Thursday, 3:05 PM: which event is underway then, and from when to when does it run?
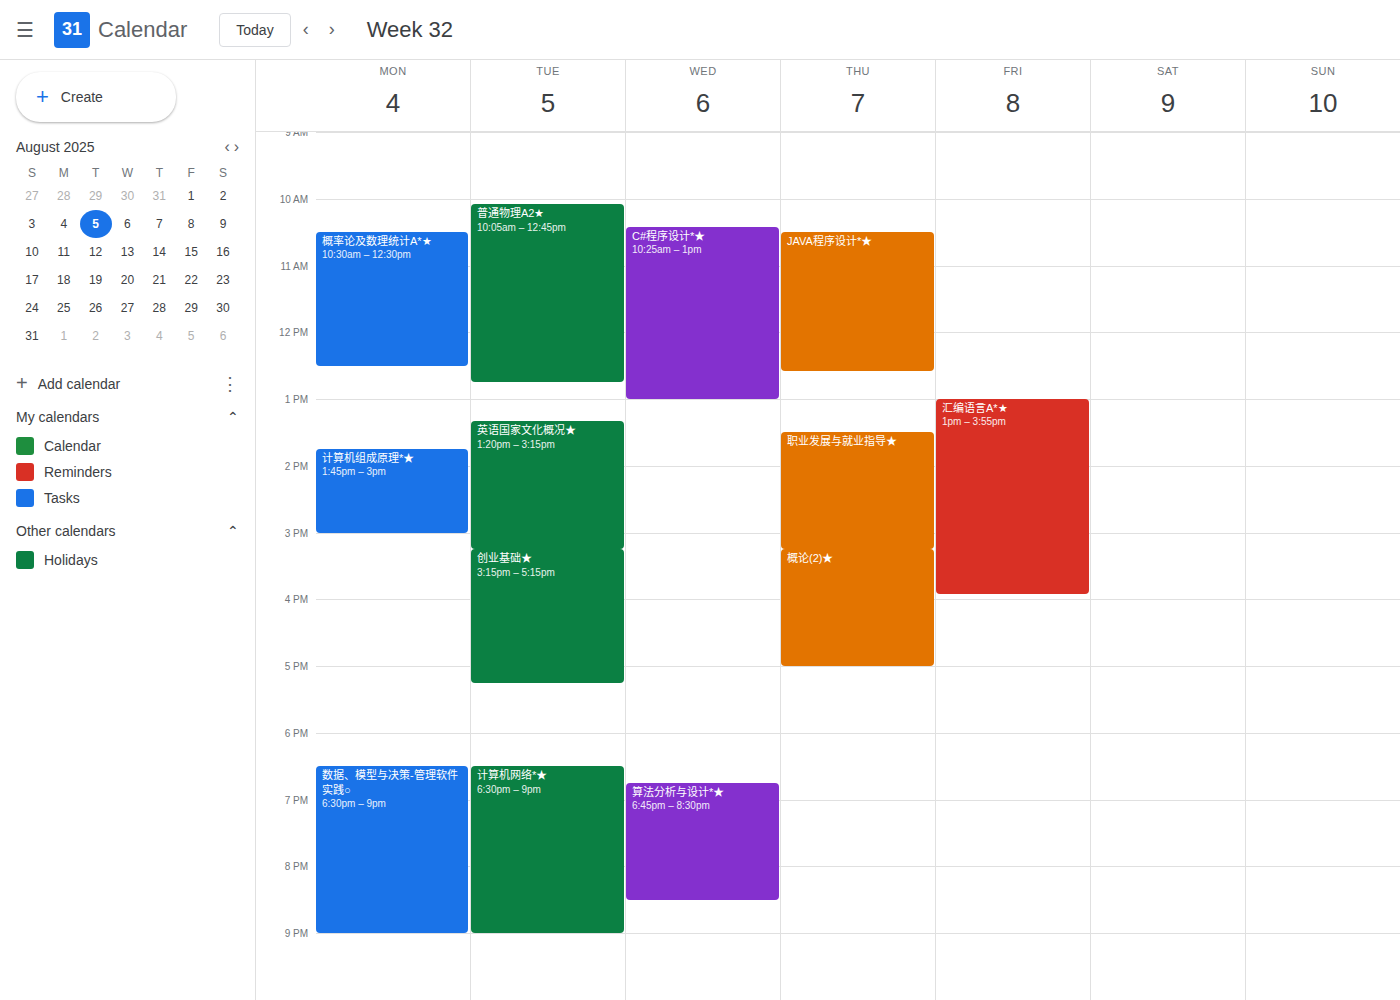
"职业发展与就业指导★", 1:30 PM to 3:15 PM